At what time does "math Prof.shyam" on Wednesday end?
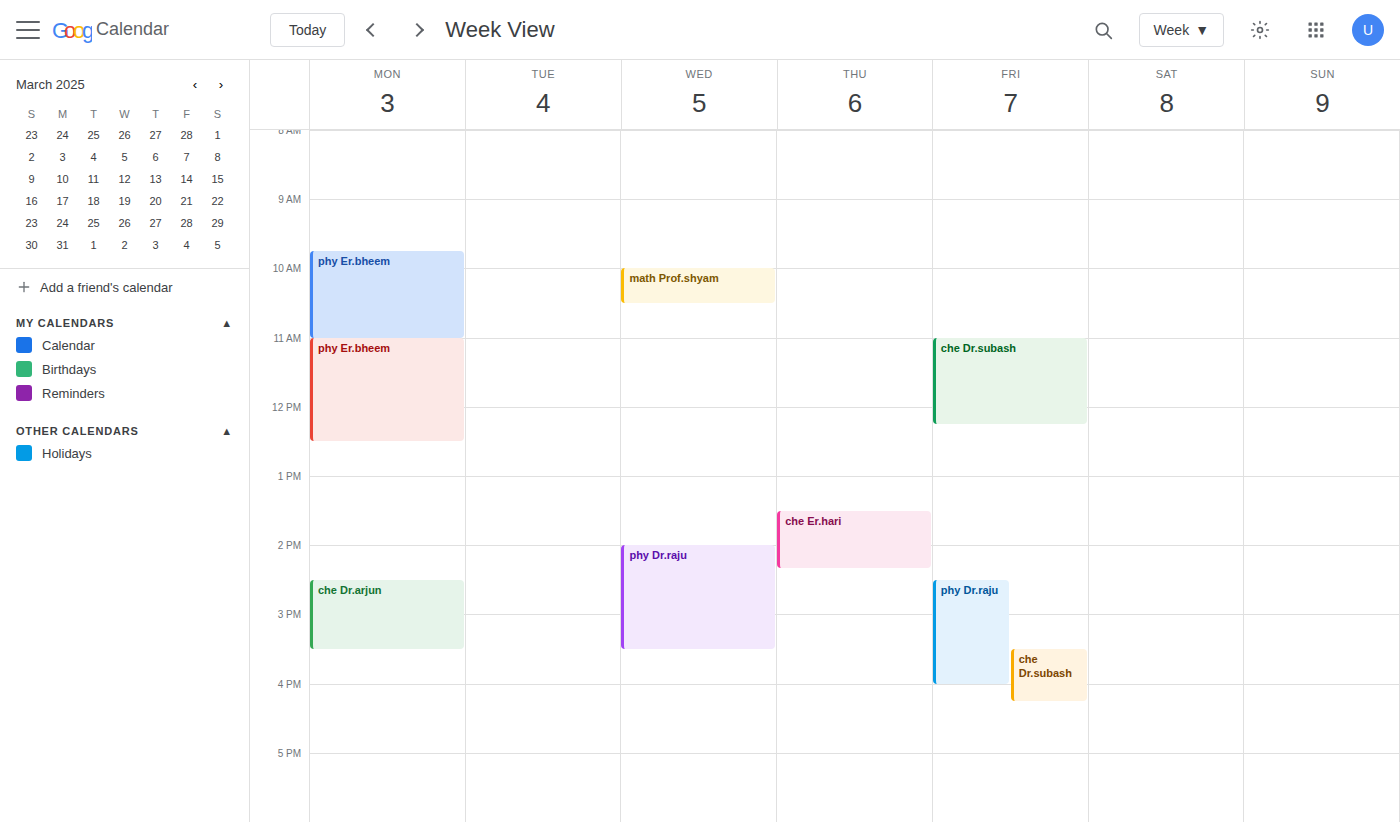
10:30 AM